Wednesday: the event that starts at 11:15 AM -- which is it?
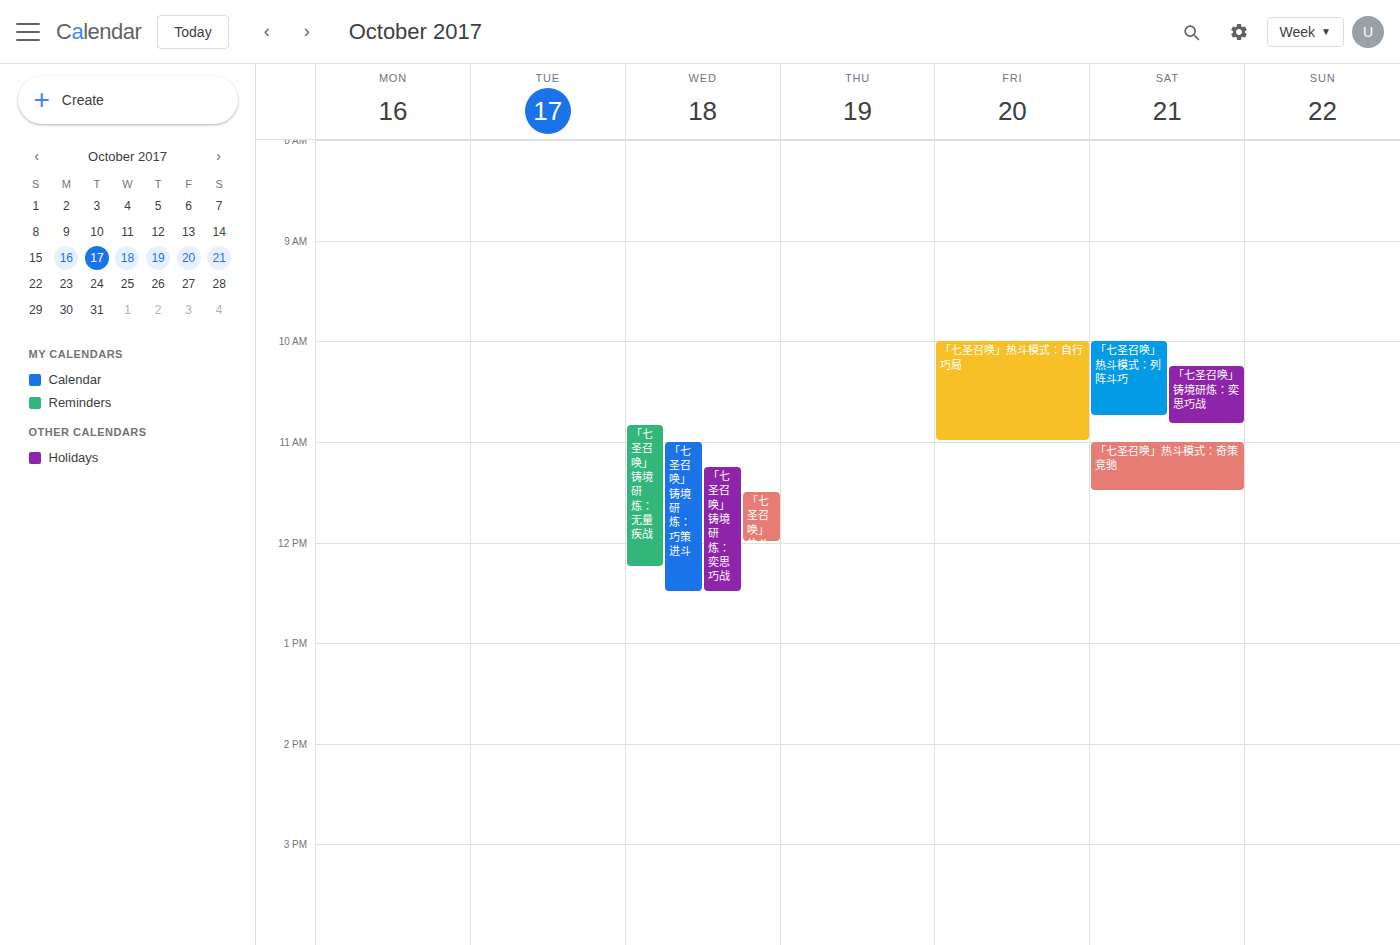
"「七圣召唤」铸境研炼：奕思巧战"